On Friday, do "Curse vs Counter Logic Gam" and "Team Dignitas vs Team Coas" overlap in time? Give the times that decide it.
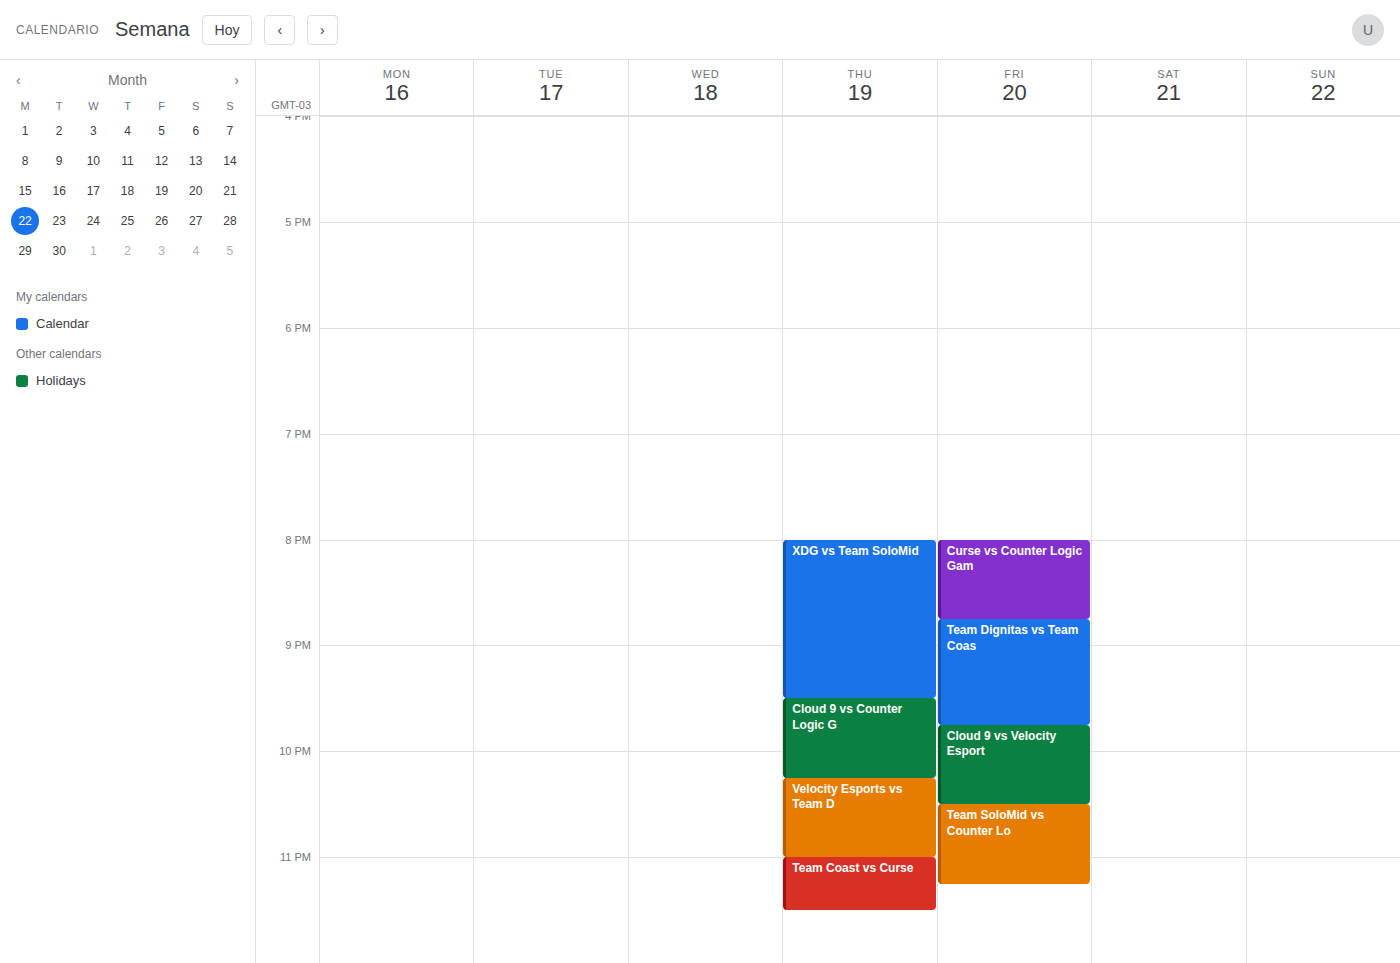
"Curse vs Counter Logic Gam" ends at 8:45 PM, exactly when "Team Dignitas vs Team Coas" starts -- they touch but do not overlap.